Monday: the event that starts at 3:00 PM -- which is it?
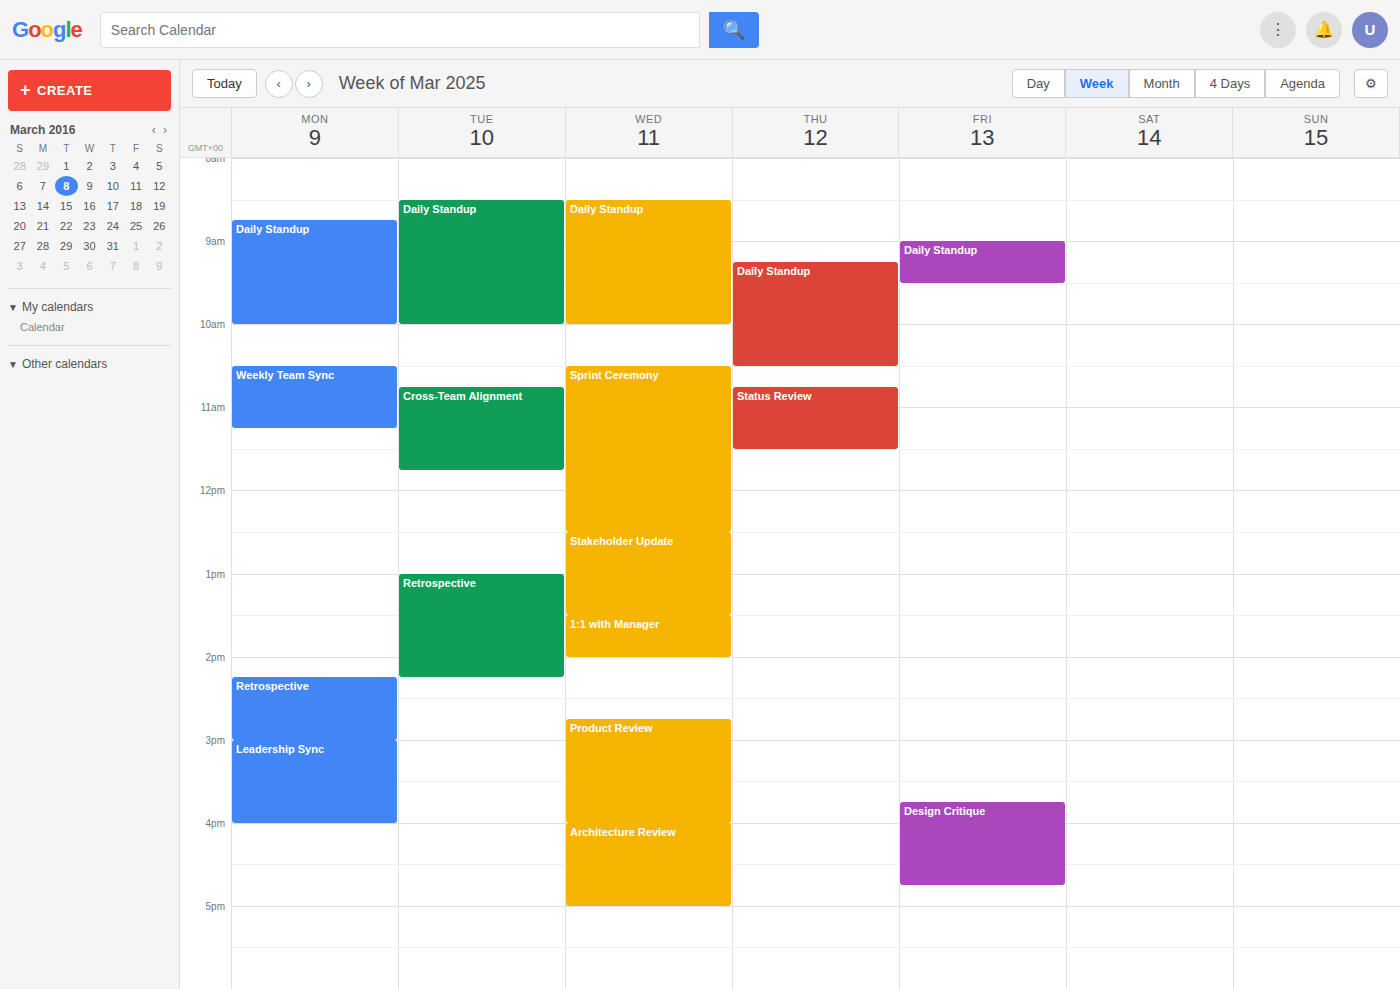
"Leadership Sync"